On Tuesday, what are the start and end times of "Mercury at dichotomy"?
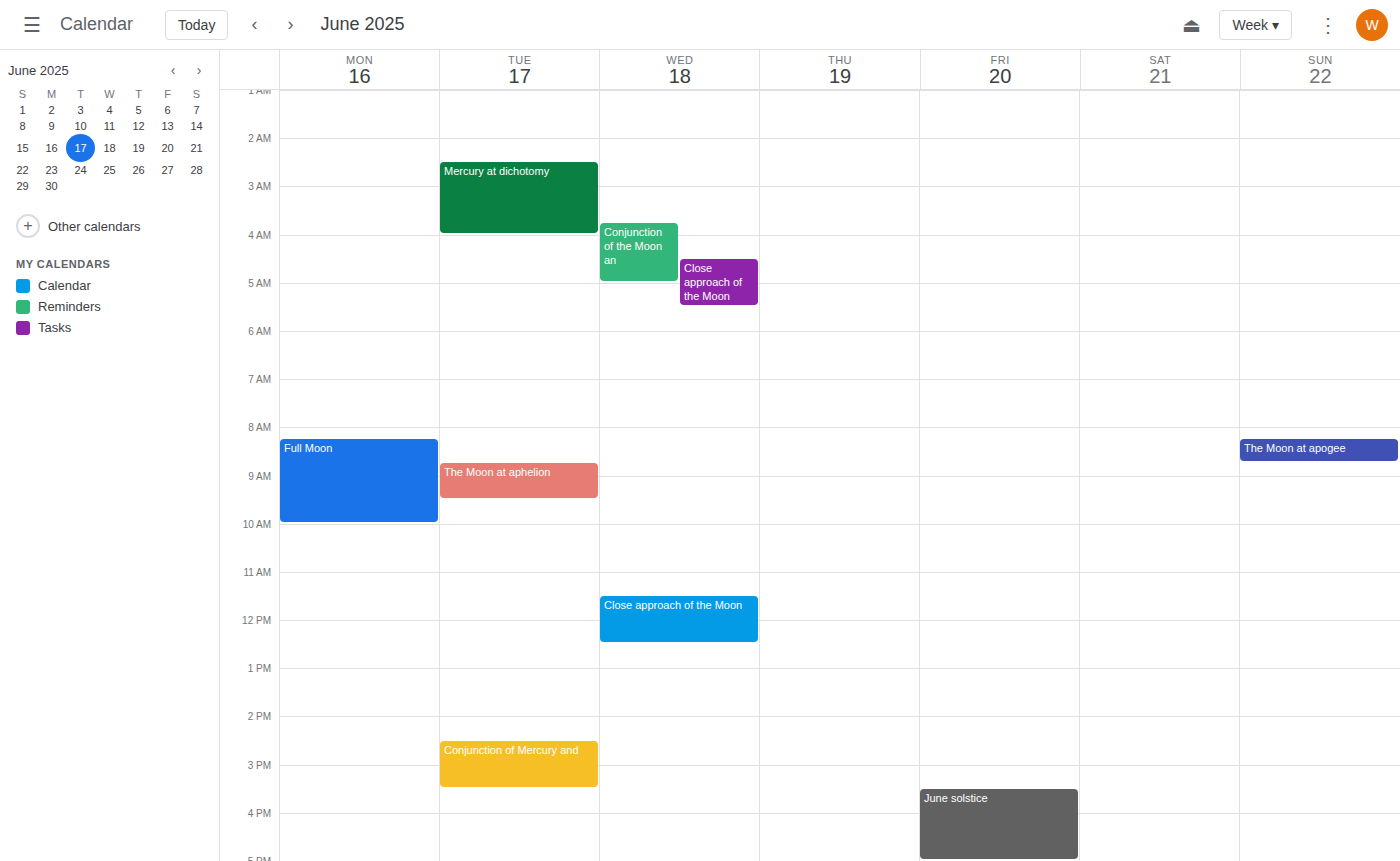
2:30 AM to 4:00 AM